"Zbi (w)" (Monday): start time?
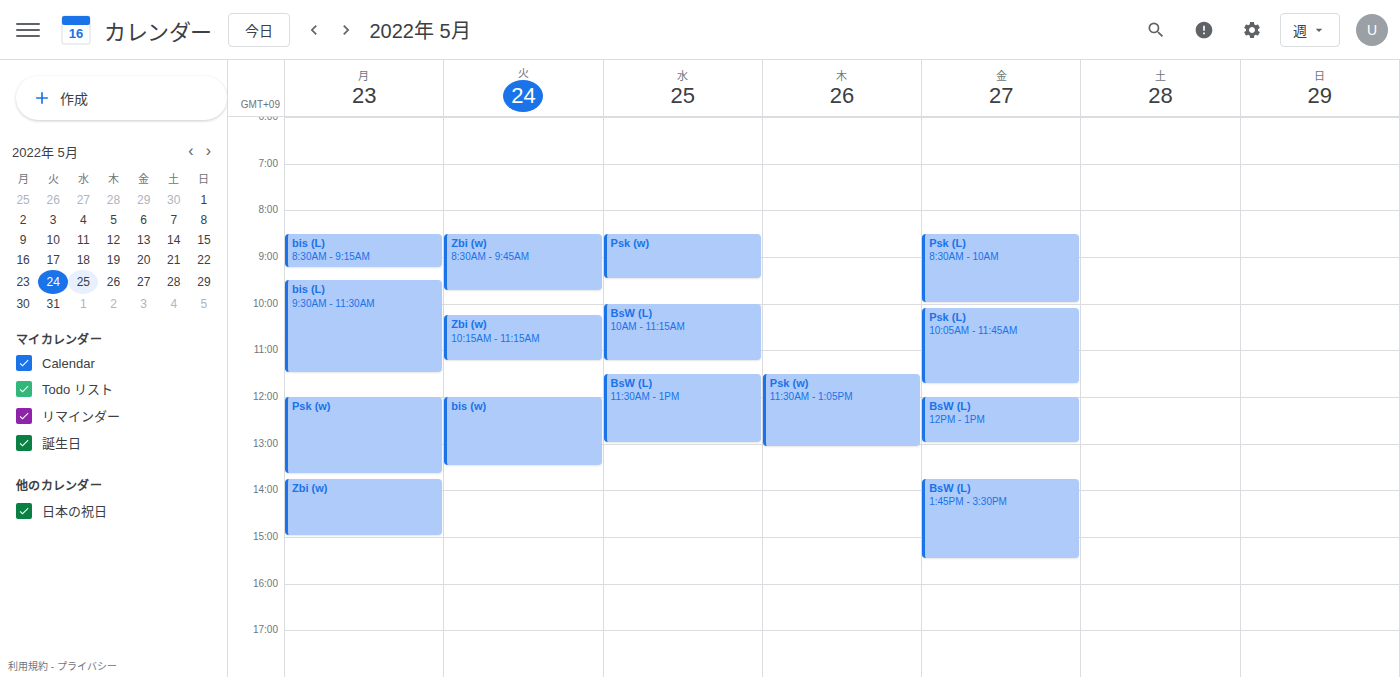
1:45 PM